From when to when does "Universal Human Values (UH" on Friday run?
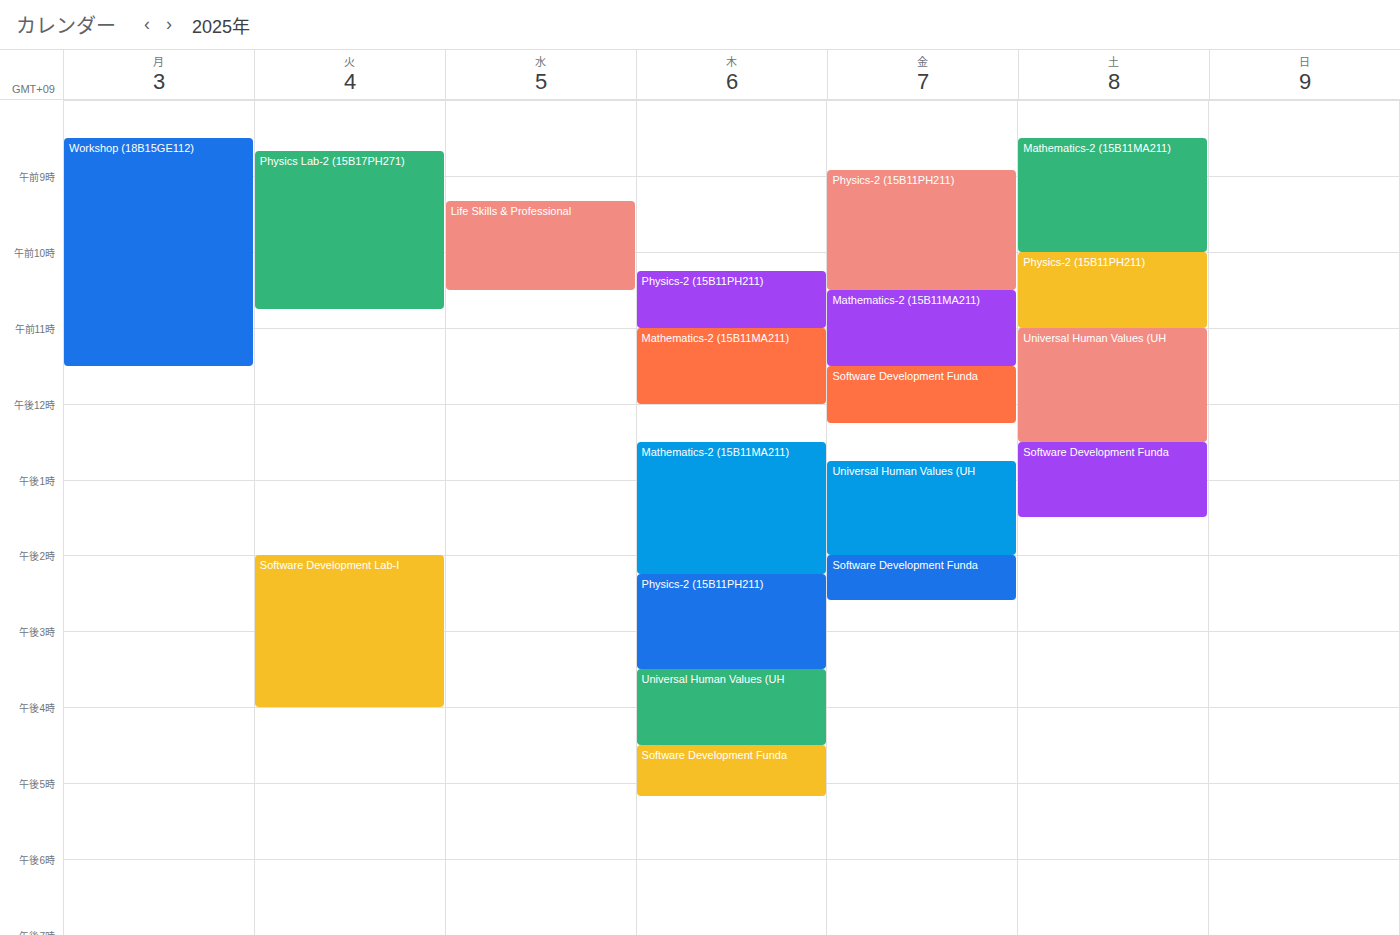
12:45 PM to 2:00 PM